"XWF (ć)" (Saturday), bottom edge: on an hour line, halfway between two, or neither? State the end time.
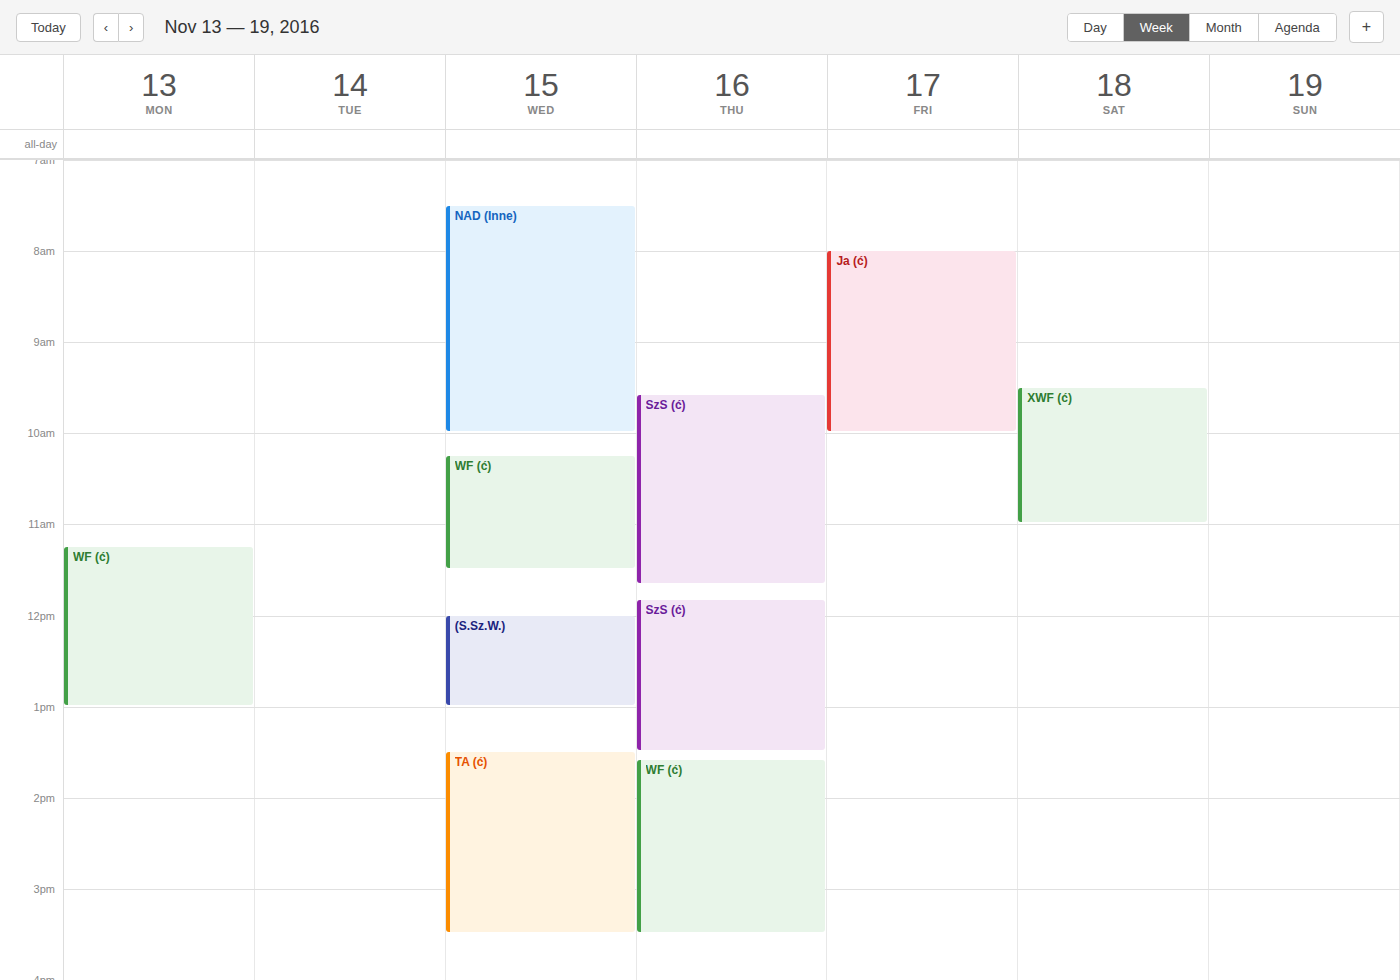
11:00 AM -- exactly on the 11 AM line.